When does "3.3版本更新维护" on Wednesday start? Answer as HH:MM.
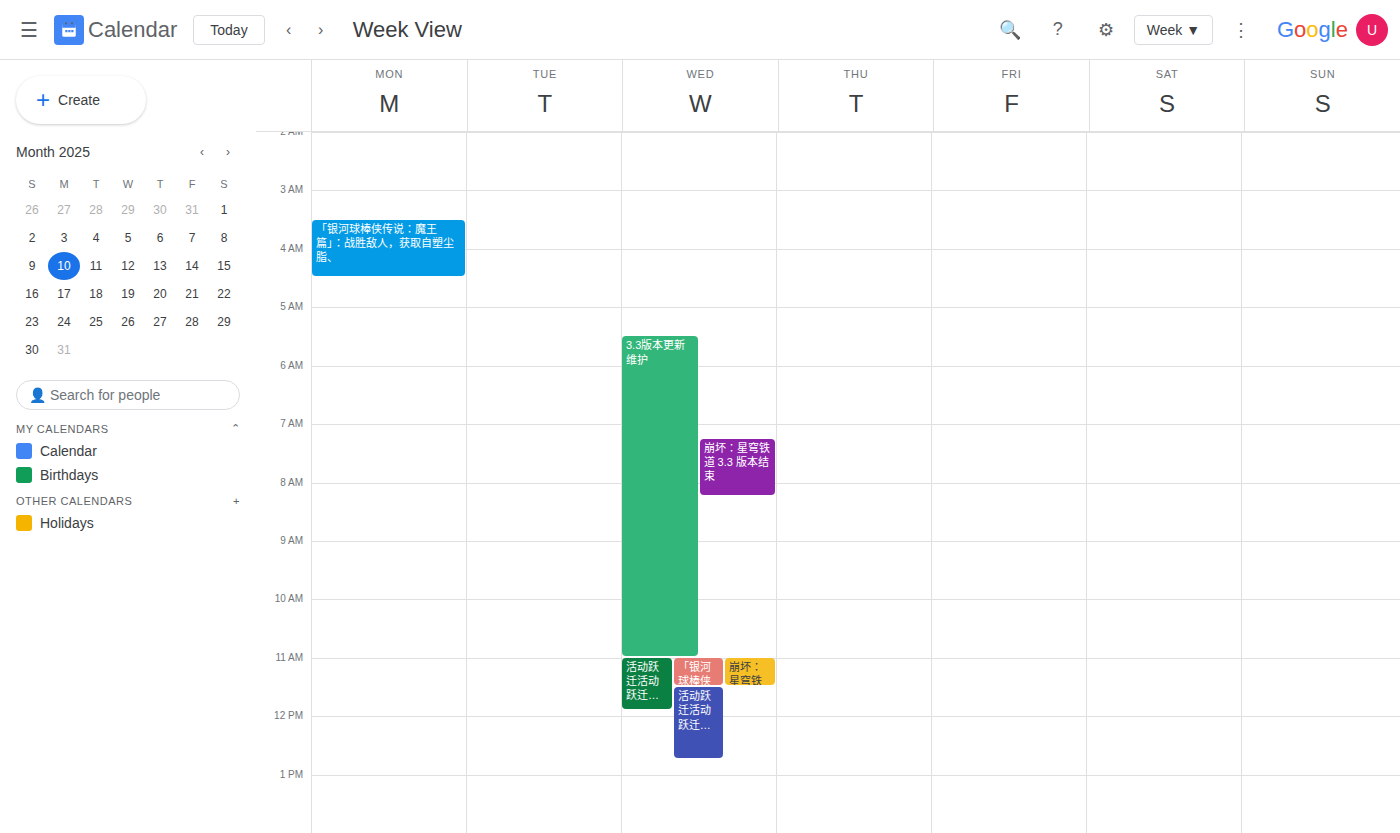
05:30